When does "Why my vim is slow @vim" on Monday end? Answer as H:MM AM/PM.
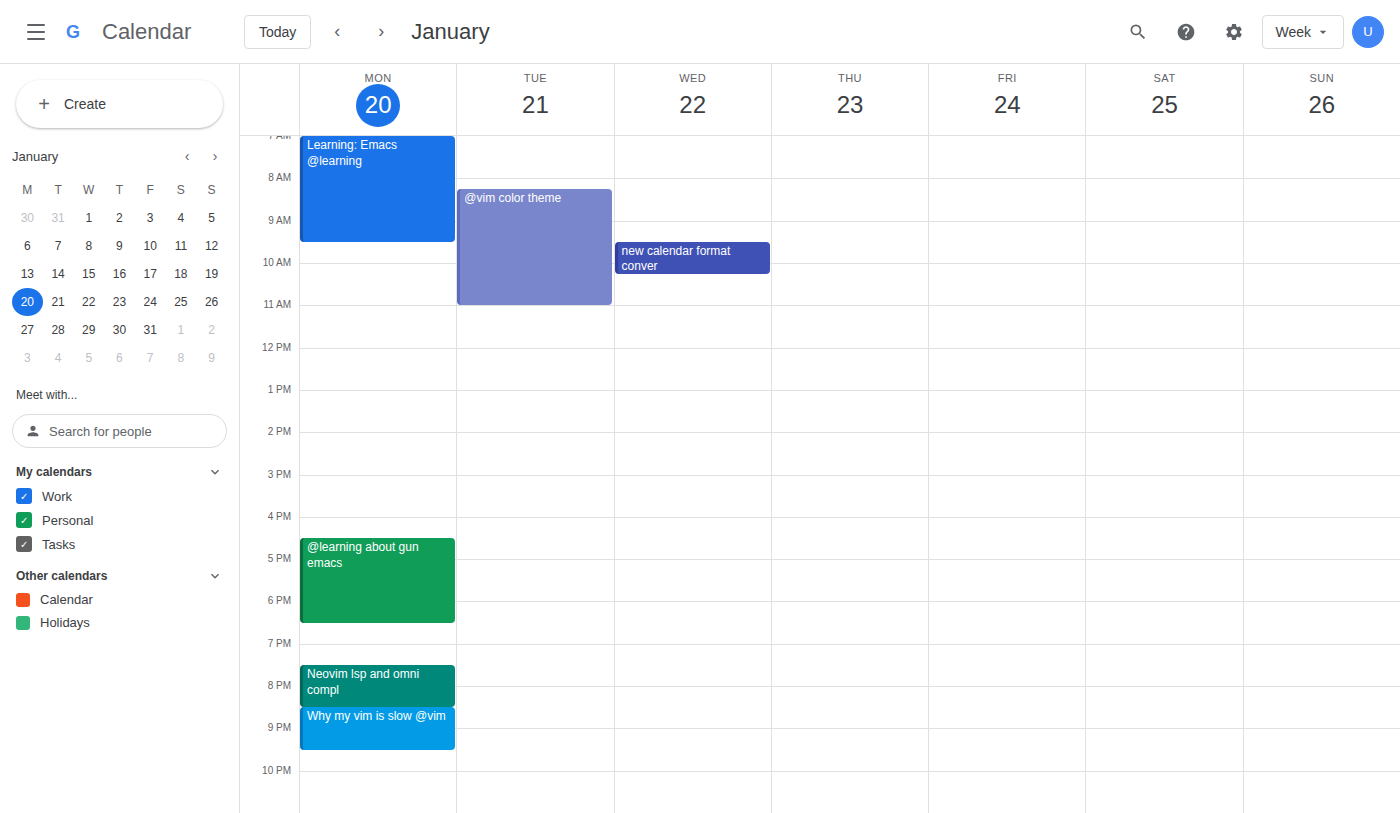
9:30 PM